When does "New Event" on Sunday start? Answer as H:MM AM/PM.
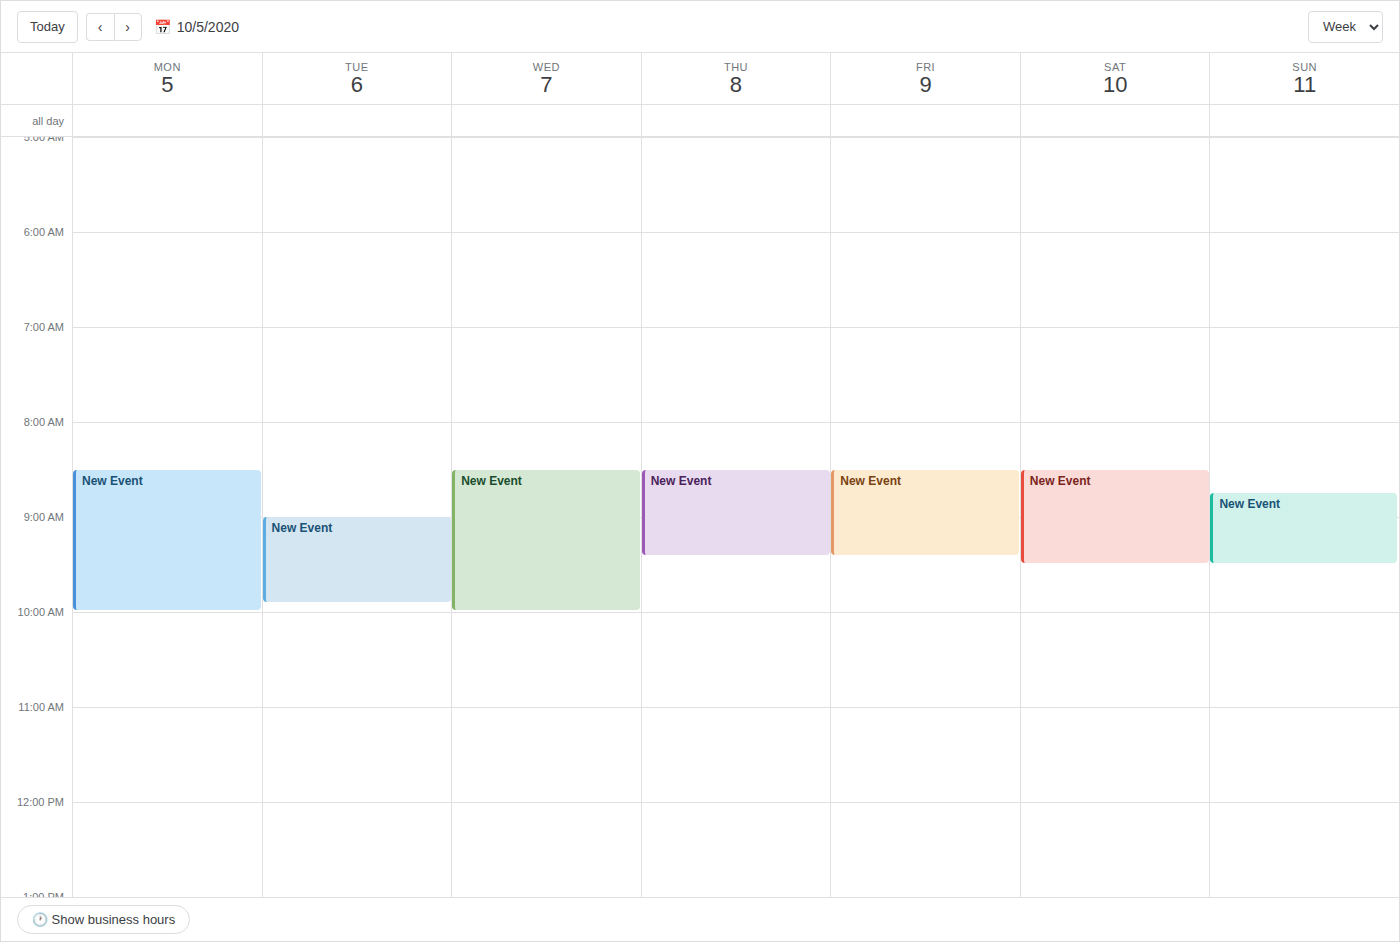
8:45 AM